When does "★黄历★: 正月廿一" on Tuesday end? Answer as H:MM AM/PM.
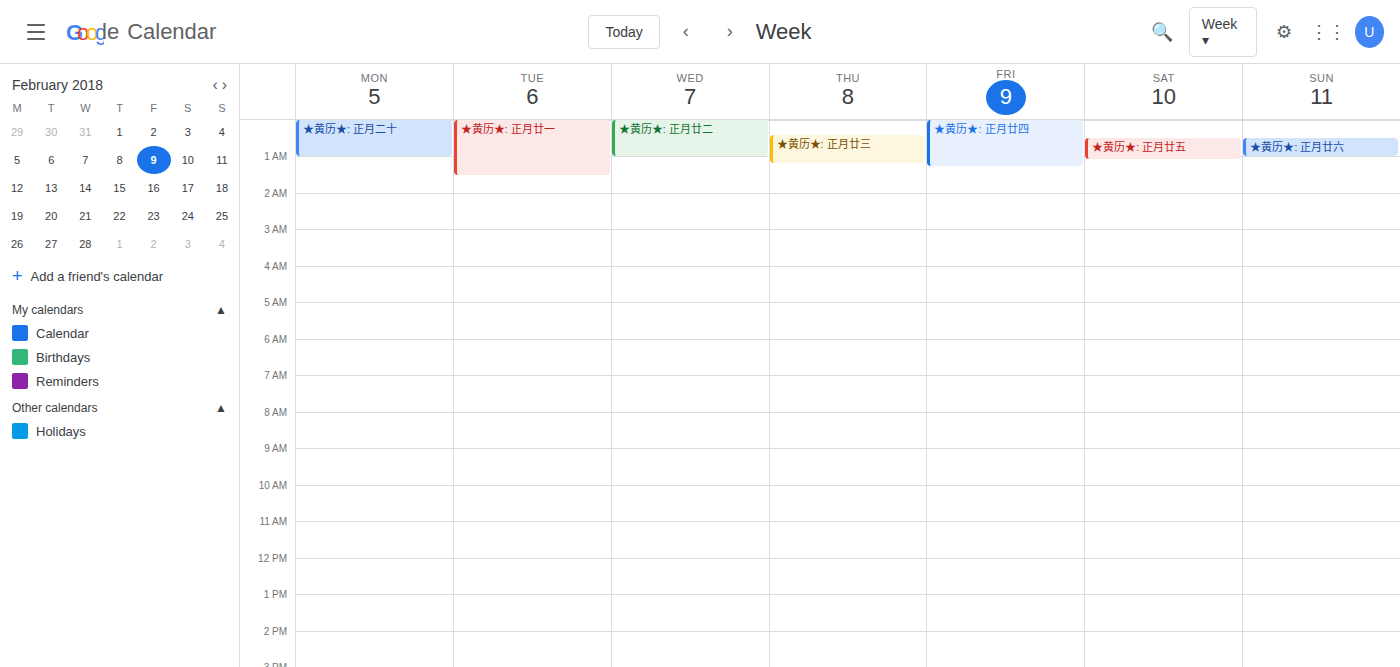
1:30 AM